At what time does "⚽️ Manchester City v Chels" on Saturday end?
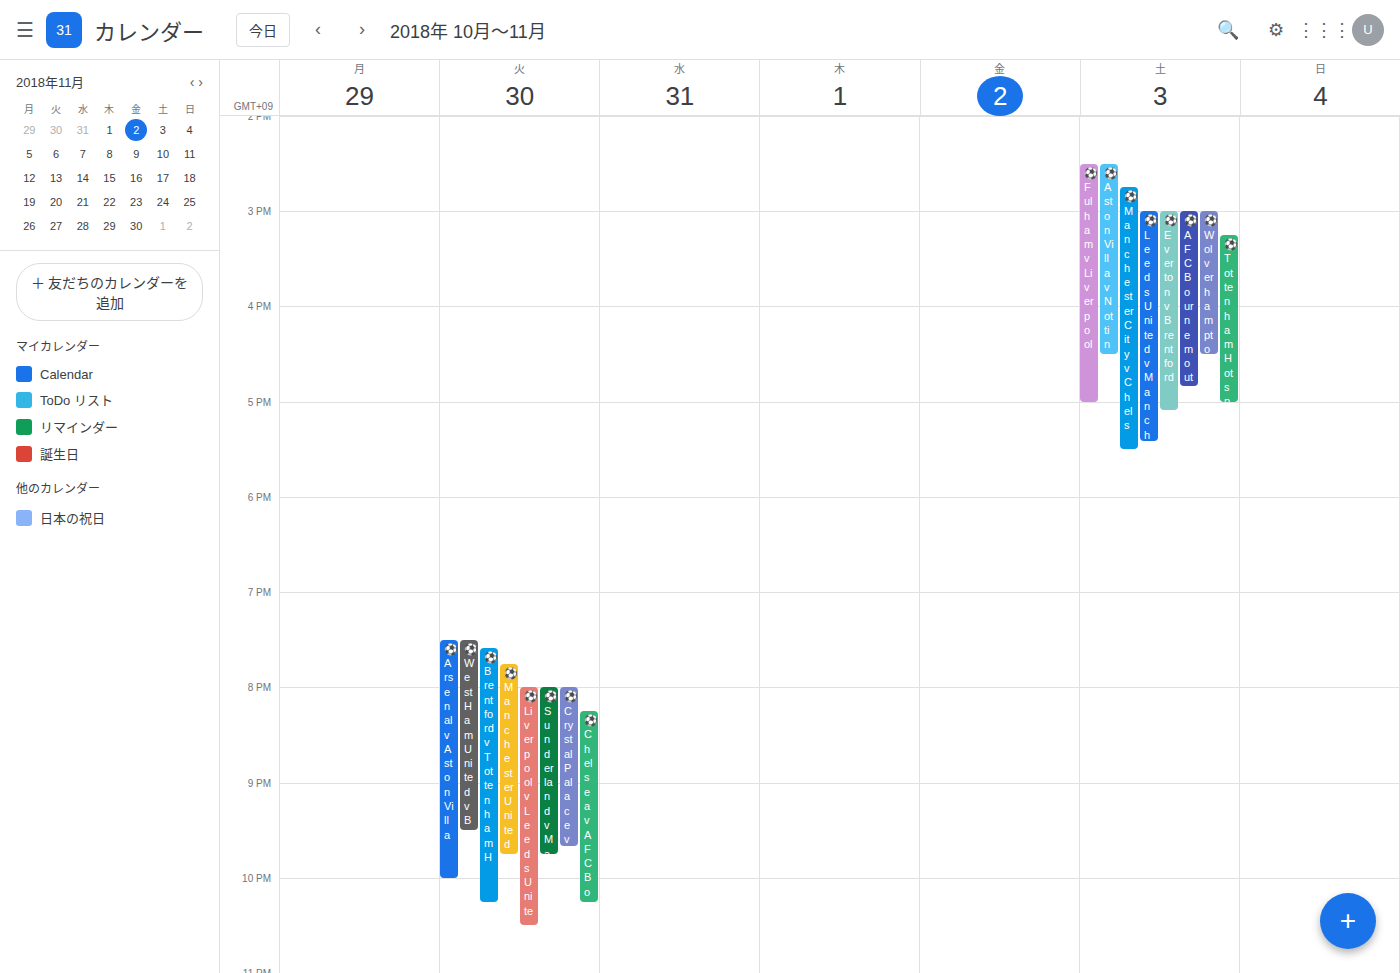
5:30 PM